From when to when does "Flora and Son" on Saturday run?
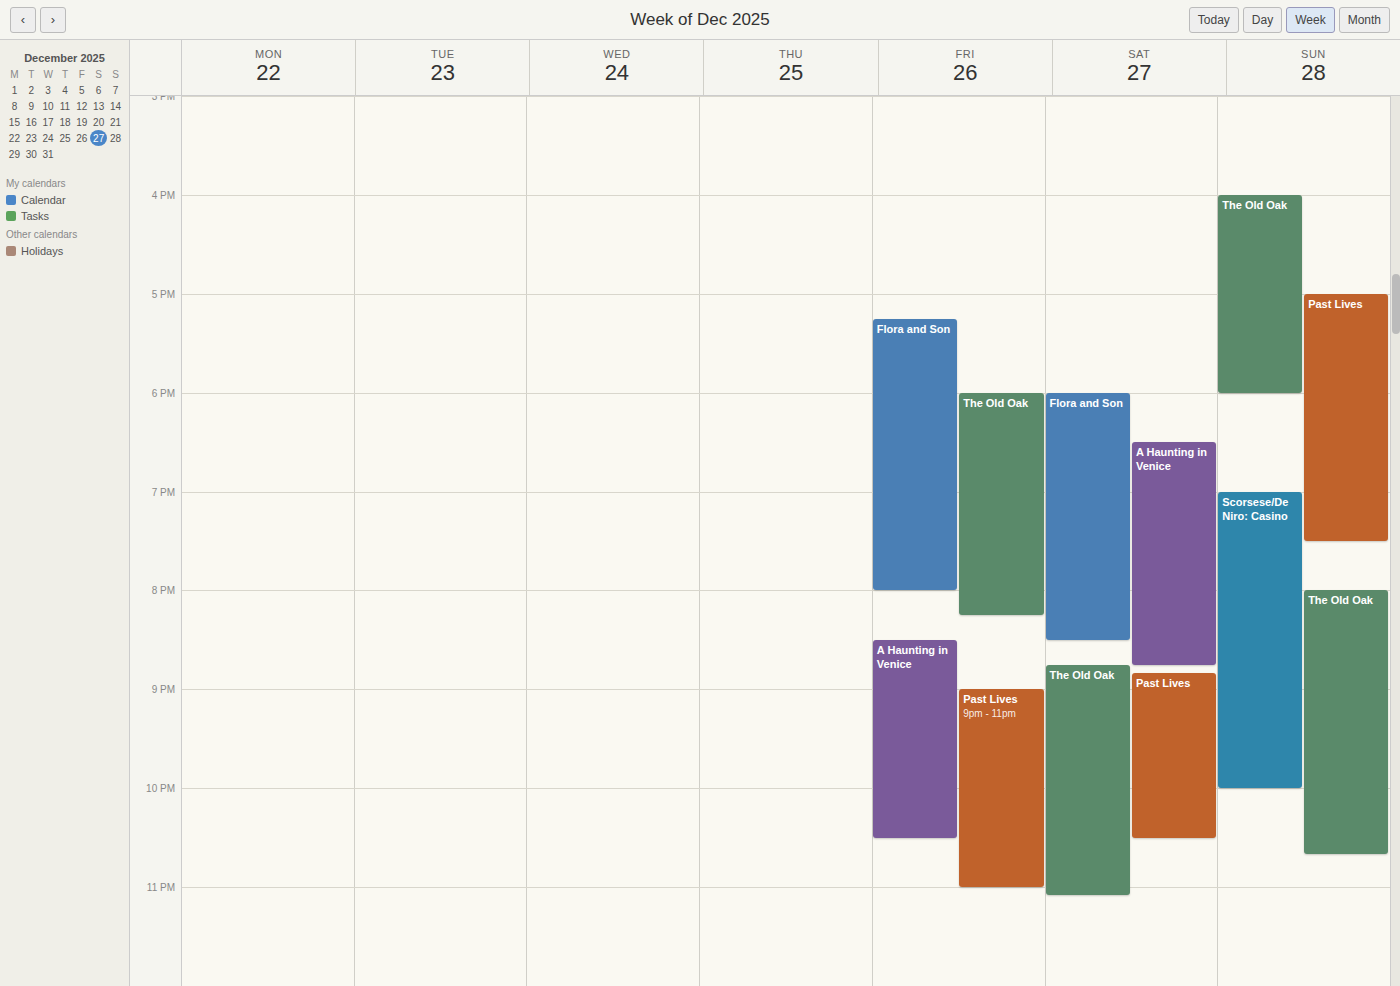
6:00 PM to 8:30 PM